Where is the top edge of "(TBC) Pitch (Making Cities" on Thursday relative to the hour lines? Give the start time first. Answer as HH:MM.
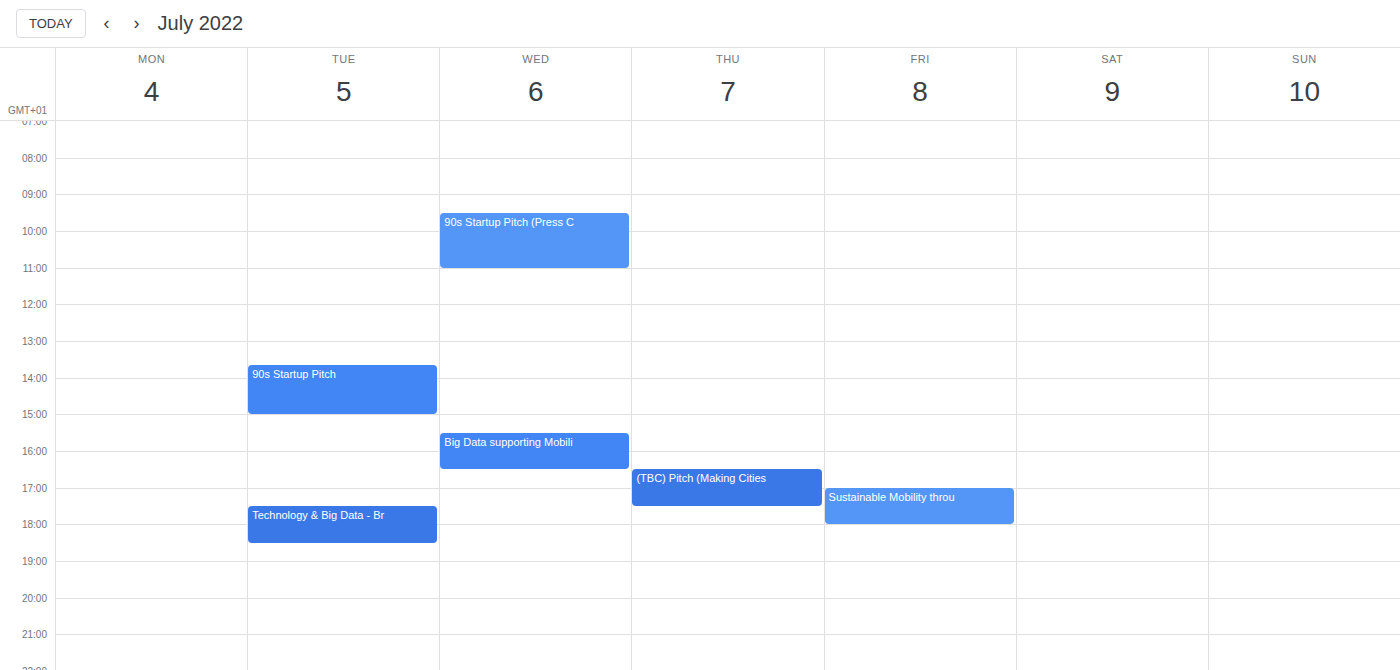
16:30 -- halfway between the 16:00 and 17:00 lines.